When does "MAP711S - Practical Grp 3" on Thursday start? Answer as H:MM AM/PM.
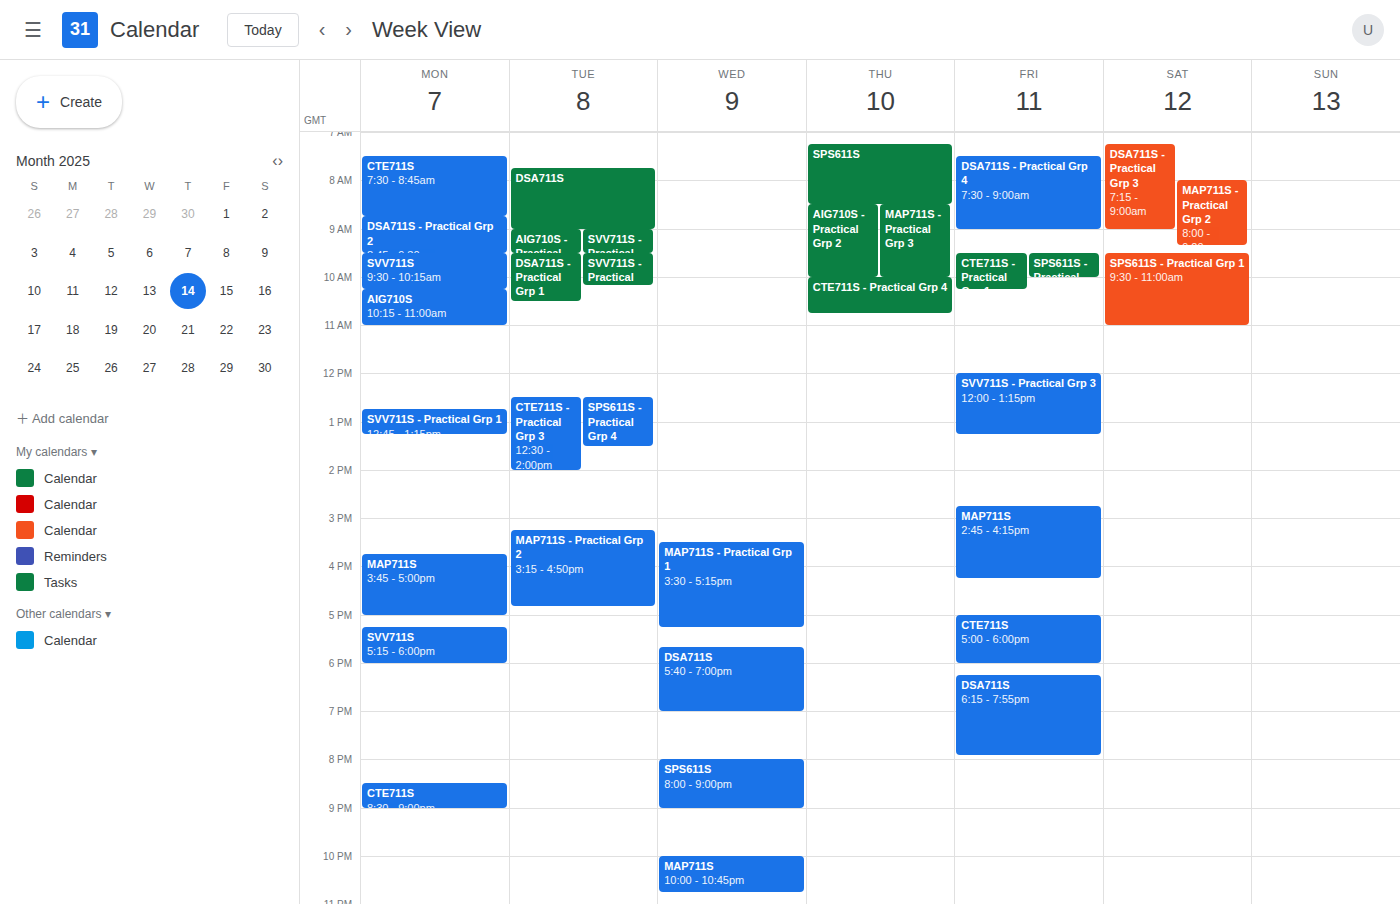
8:30 AM